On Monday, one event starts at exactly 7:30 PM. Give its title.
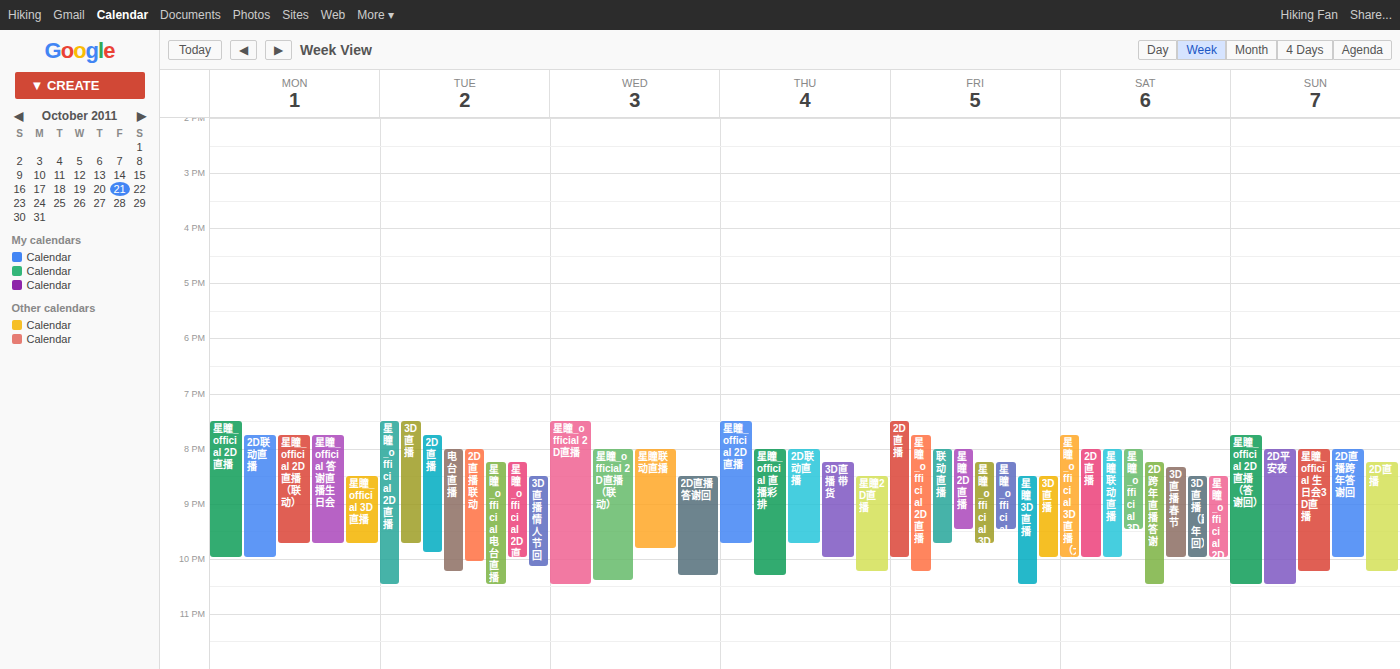
"星瞳_official 2D直播"